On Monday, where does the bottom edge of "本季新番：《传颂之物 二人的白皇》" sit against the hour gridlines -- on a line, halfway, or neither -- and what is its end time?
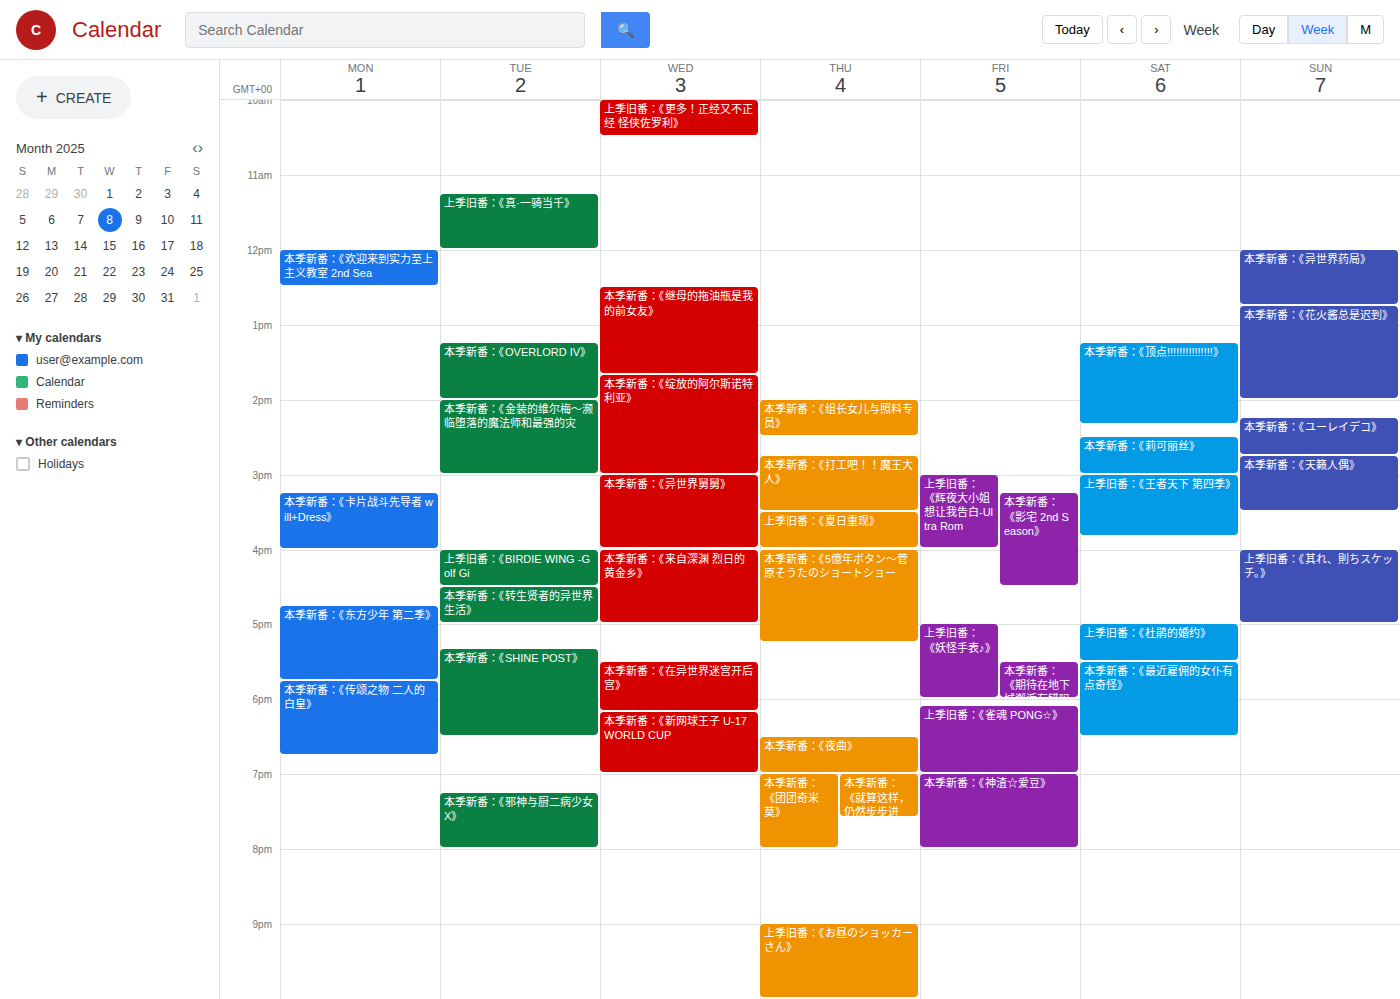
6:45 PM -- neither: three quarters of the way from the 6 PM line to the 7 PM line.